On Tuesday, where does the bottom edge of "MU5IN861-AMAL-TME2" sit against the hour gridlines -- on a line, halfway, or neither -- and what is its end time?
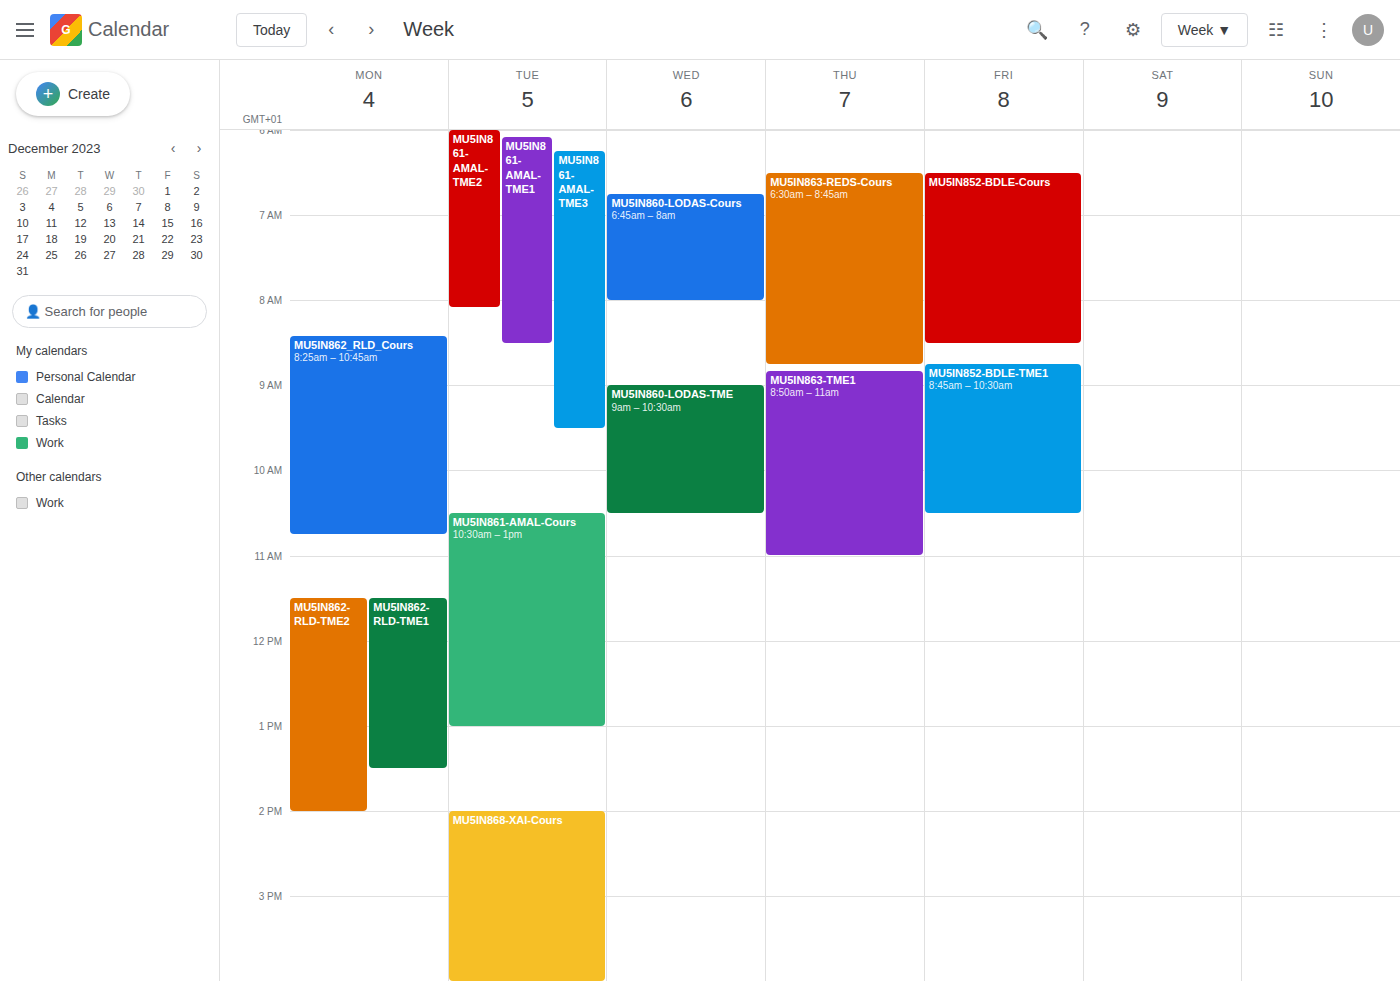
8:05 AM -- neither: 5 minutes below the 8 AM line and 55 minutes above the 9 AM line.